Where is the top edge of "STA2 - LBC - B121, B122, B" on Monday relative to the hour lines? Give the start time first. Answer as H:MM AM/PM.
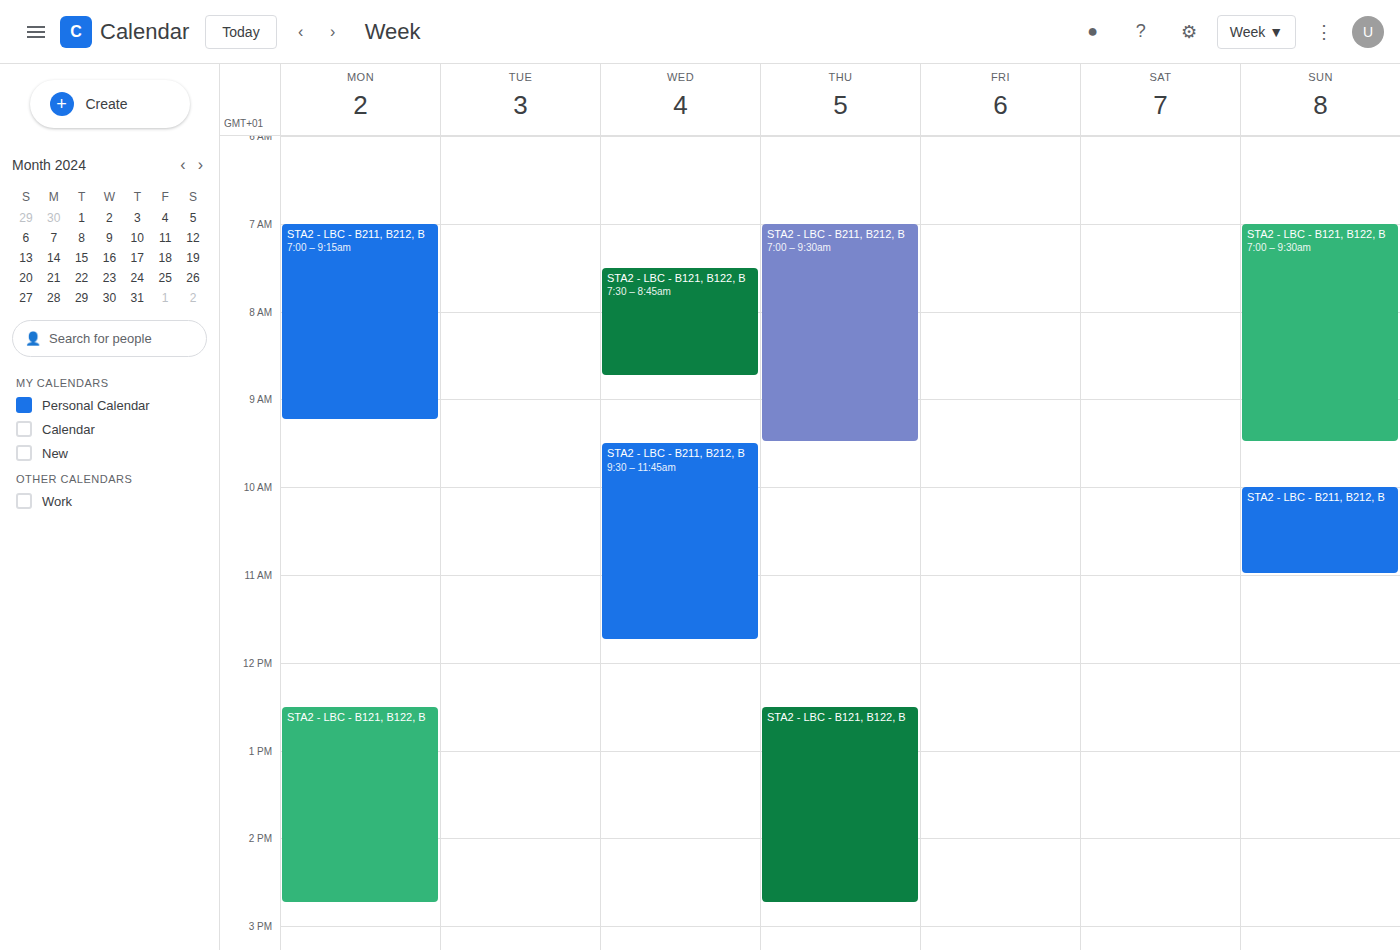
12:30 PM -- halfway between the 12 PM and 1 PM lines.